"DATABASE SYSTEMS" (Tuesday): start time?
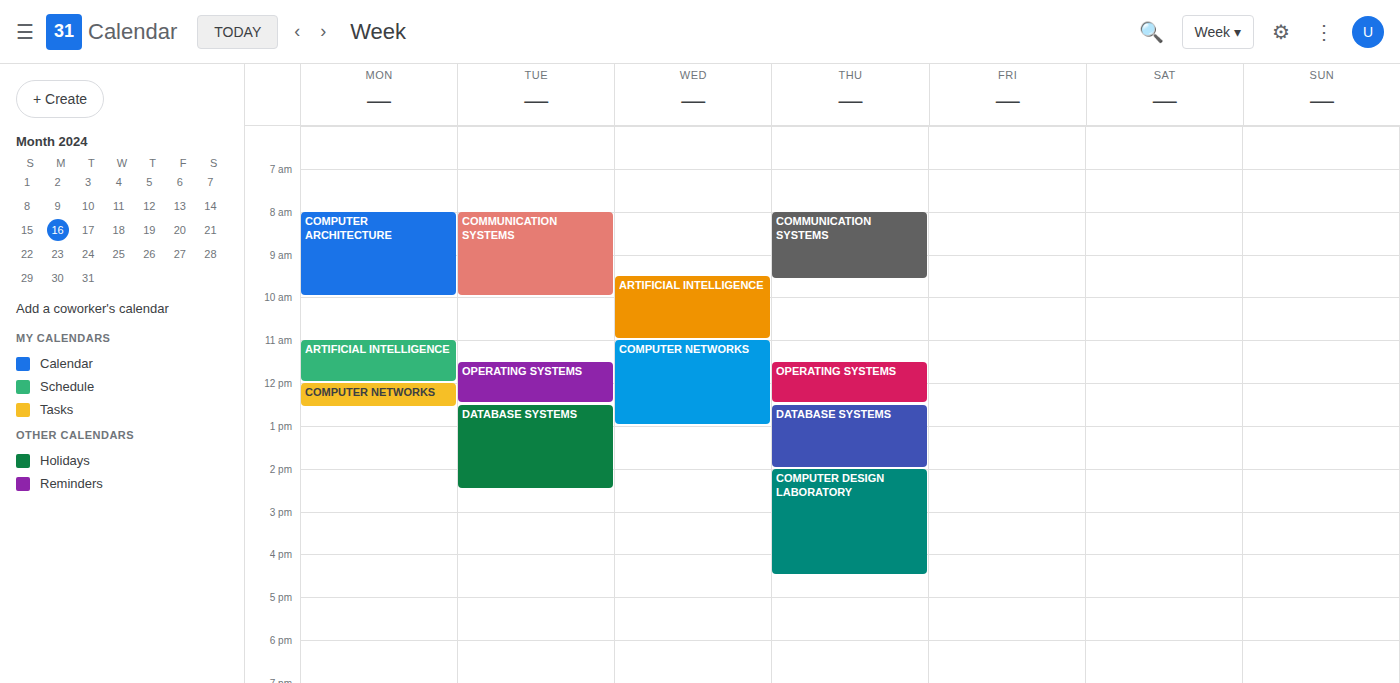
12:30 PM